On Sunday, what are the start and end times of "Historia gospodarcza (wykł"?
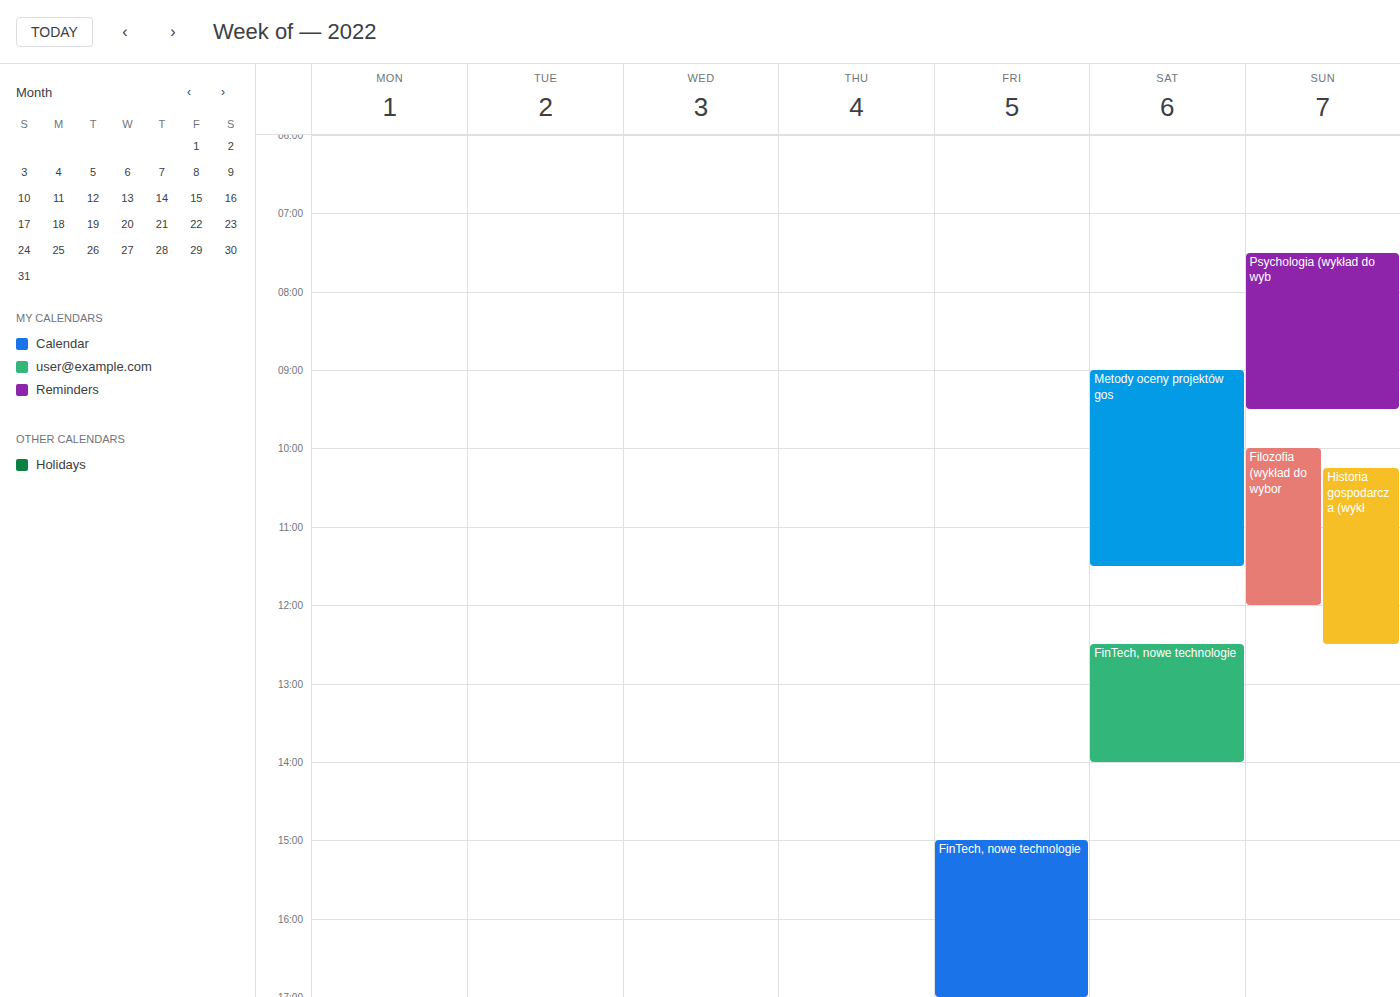
10:15 to 12:30